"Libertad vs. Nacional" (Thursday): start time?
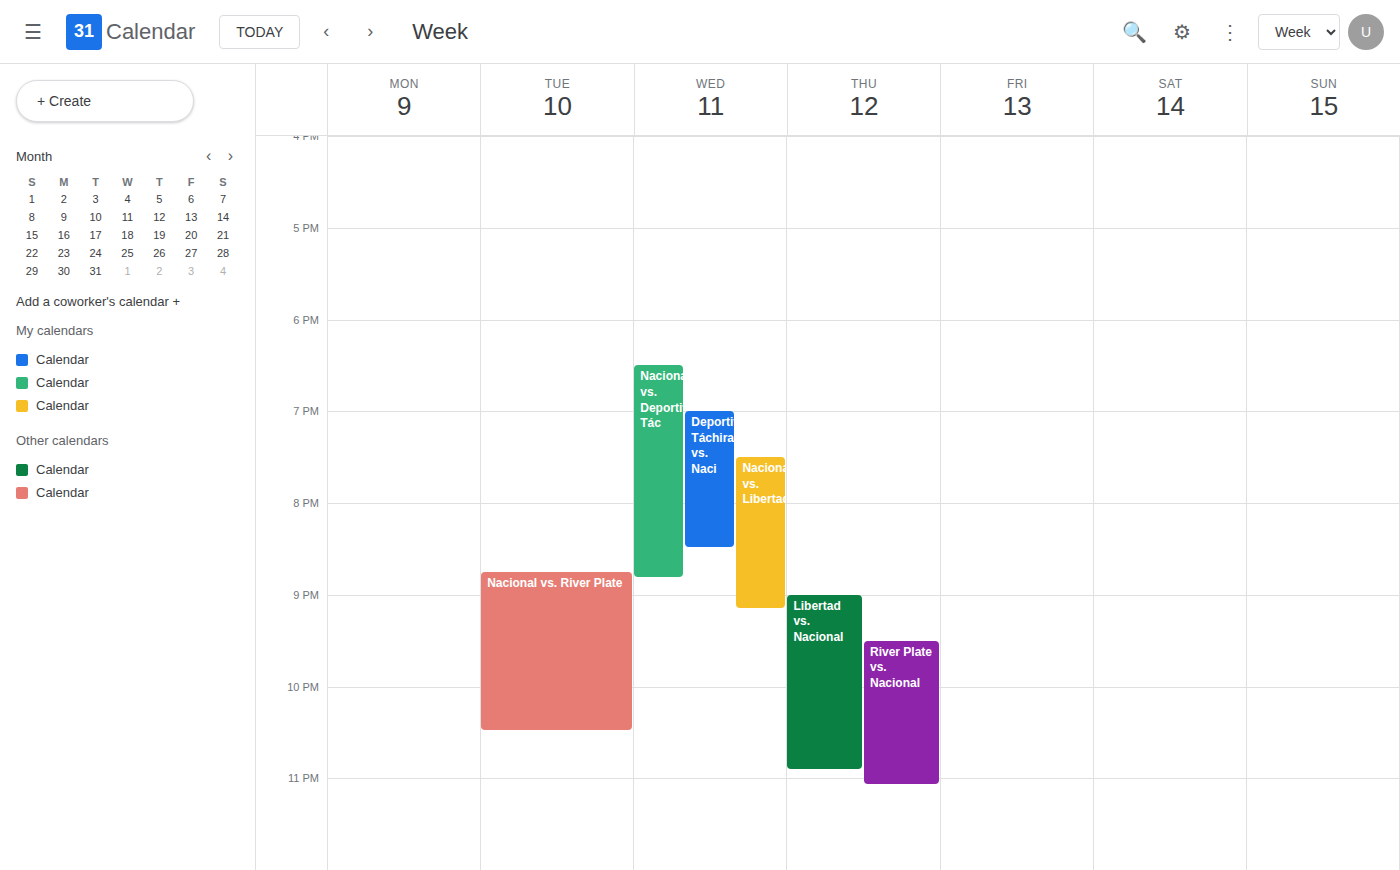
9:00 PM